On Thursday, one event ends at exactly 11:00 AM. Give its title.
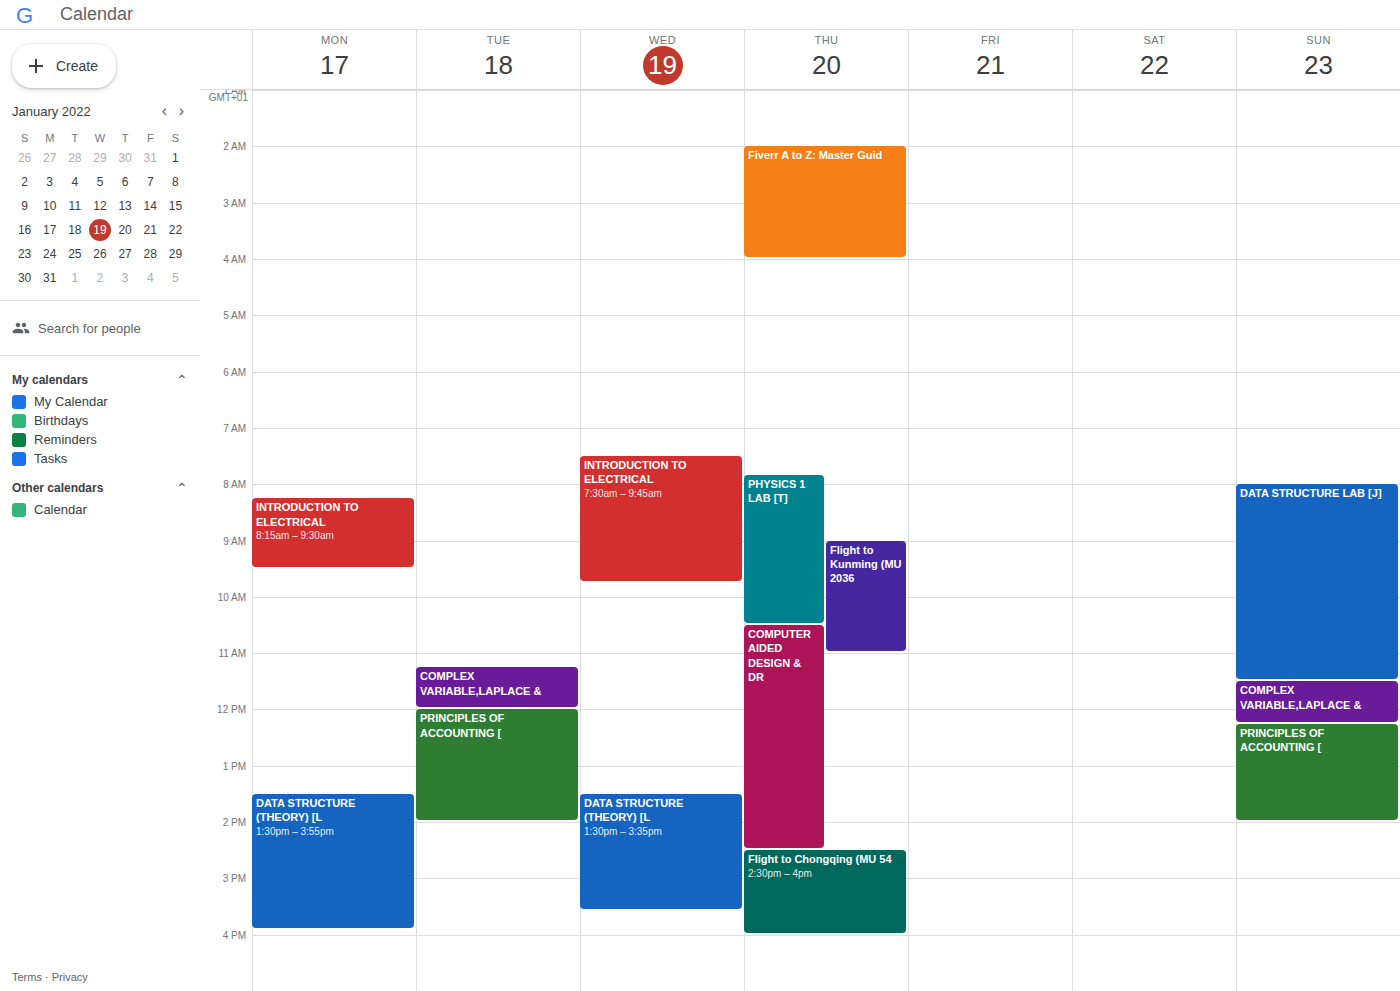
"Flight to Kunming (MU 2036"